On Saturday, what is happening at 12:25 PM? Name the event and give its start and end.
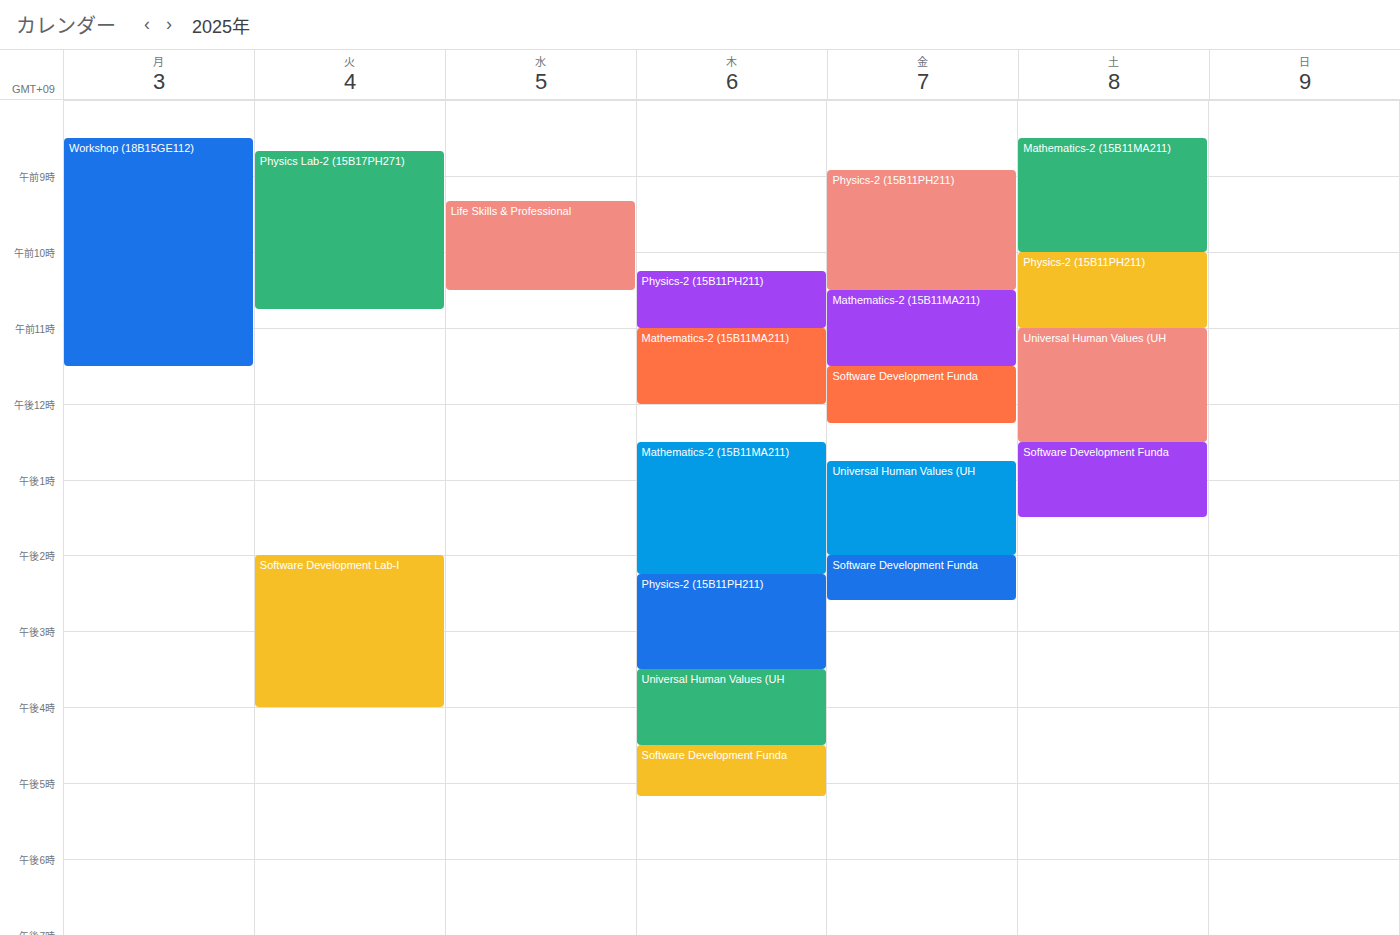
"Universal Human Values (UH", 11:00 AM to 12:30 PM